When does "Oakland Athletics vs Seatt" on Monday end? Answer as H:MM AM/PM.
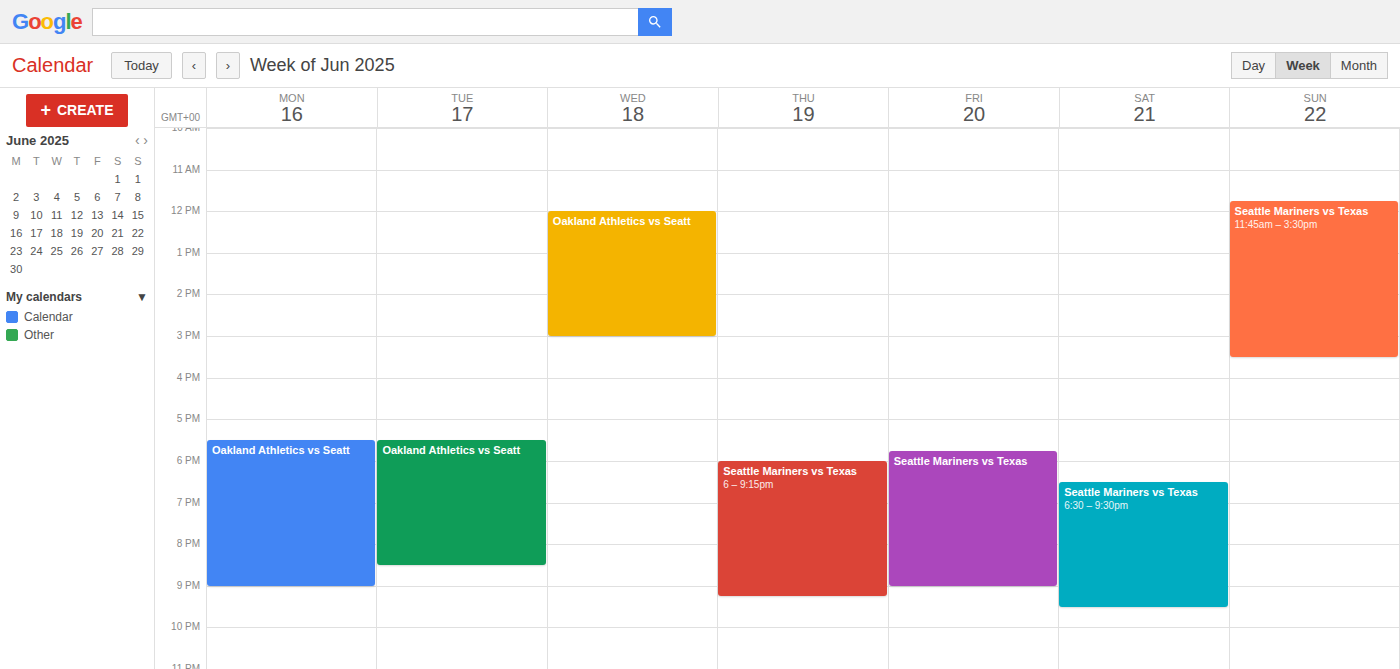
9:00 PM